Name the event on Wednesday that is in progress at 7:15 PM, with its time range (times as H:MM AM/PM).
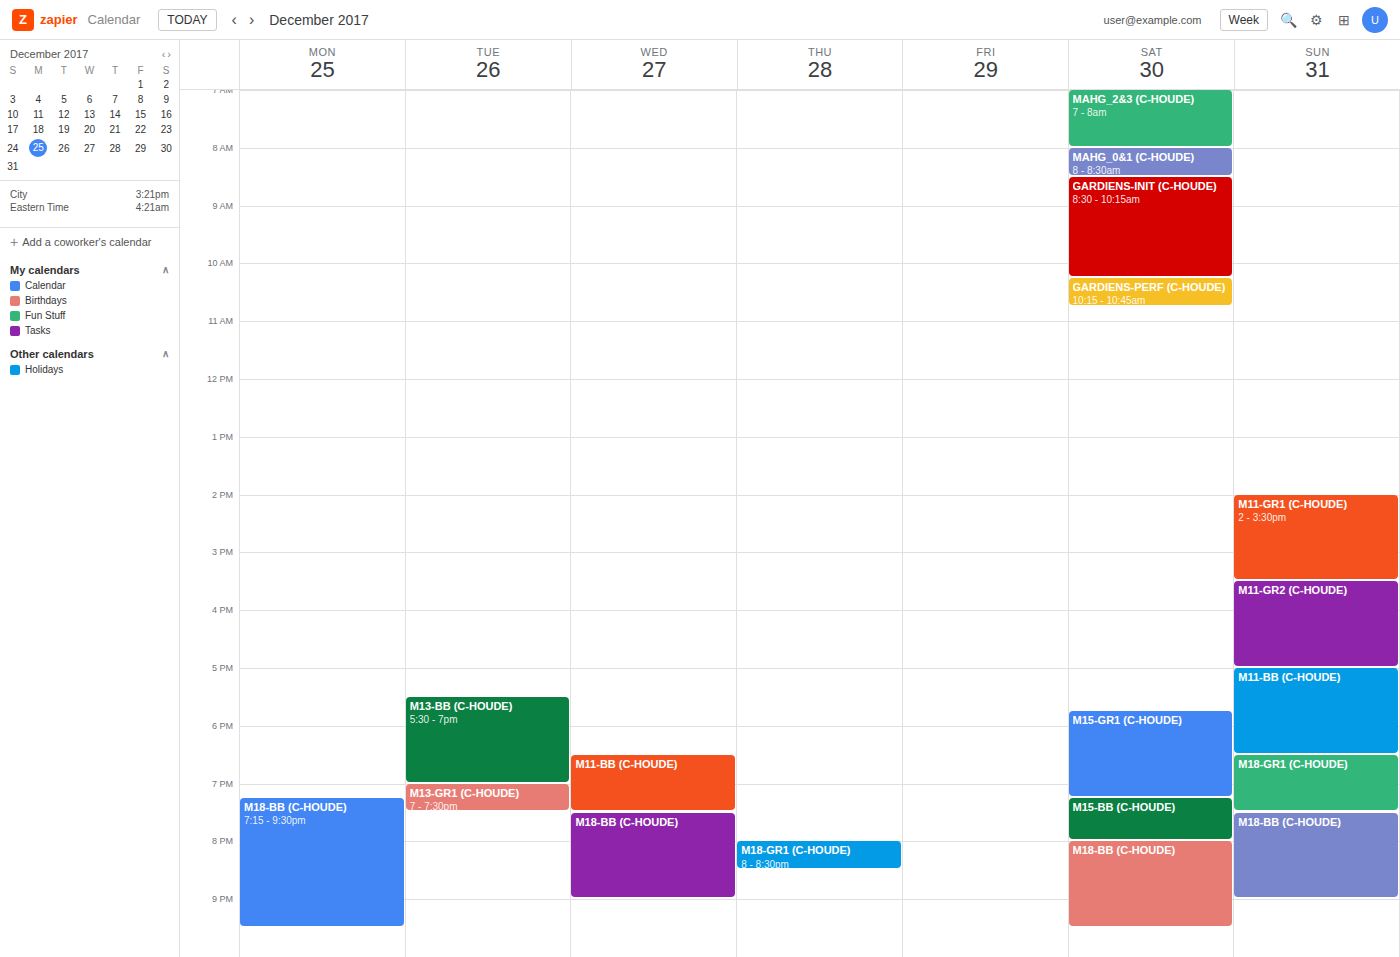
"M11-BB (C-HOUDE)", 6:30 PM to 7:30 PM